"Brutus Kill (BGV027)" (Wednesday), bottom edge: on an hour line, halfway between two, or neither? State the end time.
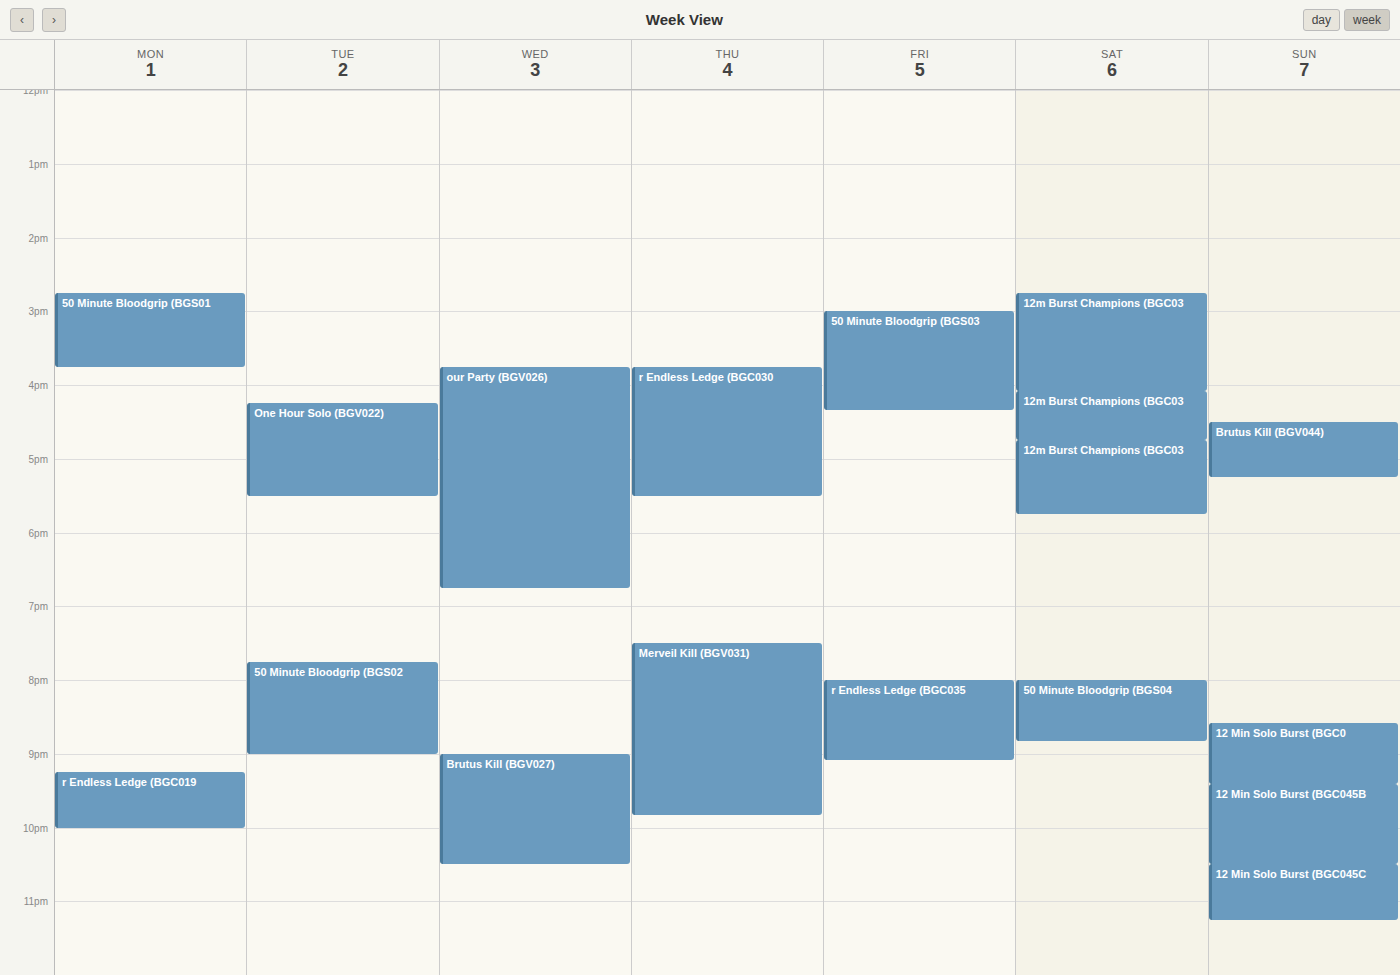
22:30 -- halfway between the 22:00 and 23:00 lines.